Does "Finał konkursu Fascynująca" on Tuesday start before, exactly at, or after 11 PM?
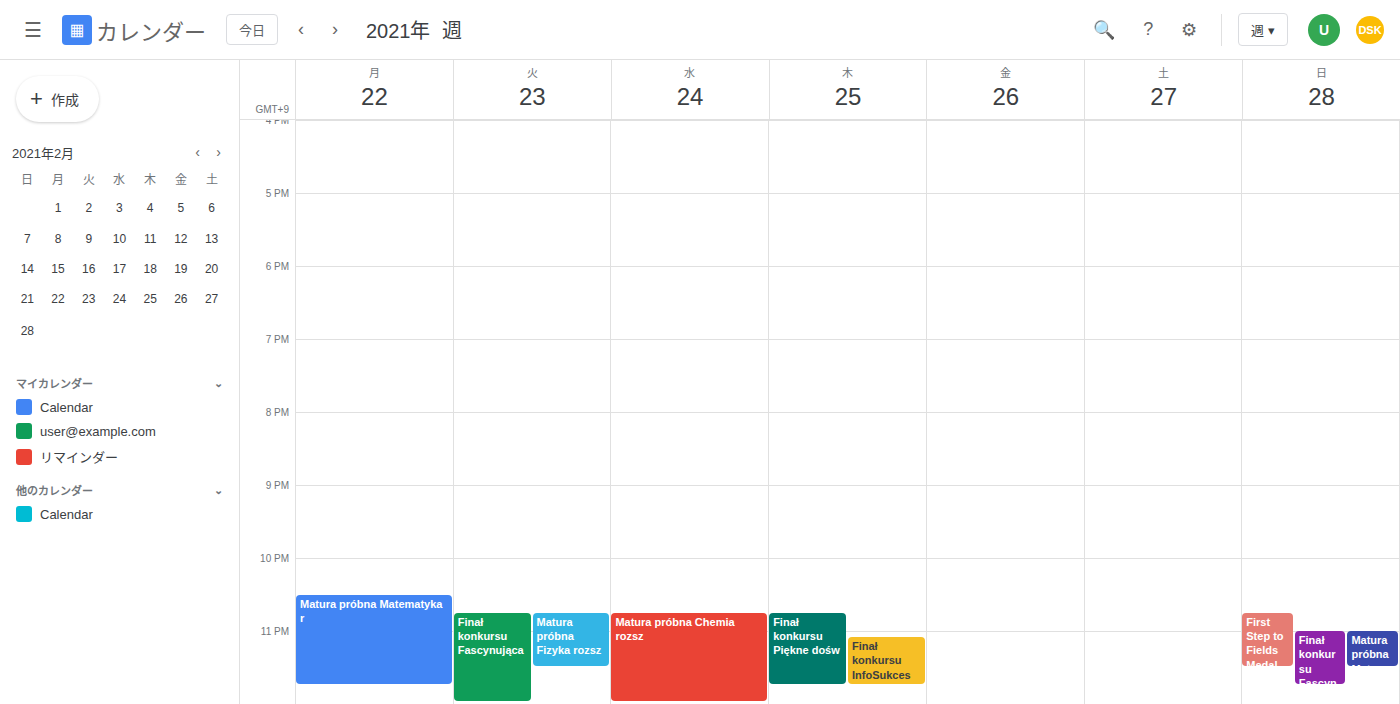
10:45 PM -- before 11 PM, 15 minutes above the 11 PM line.